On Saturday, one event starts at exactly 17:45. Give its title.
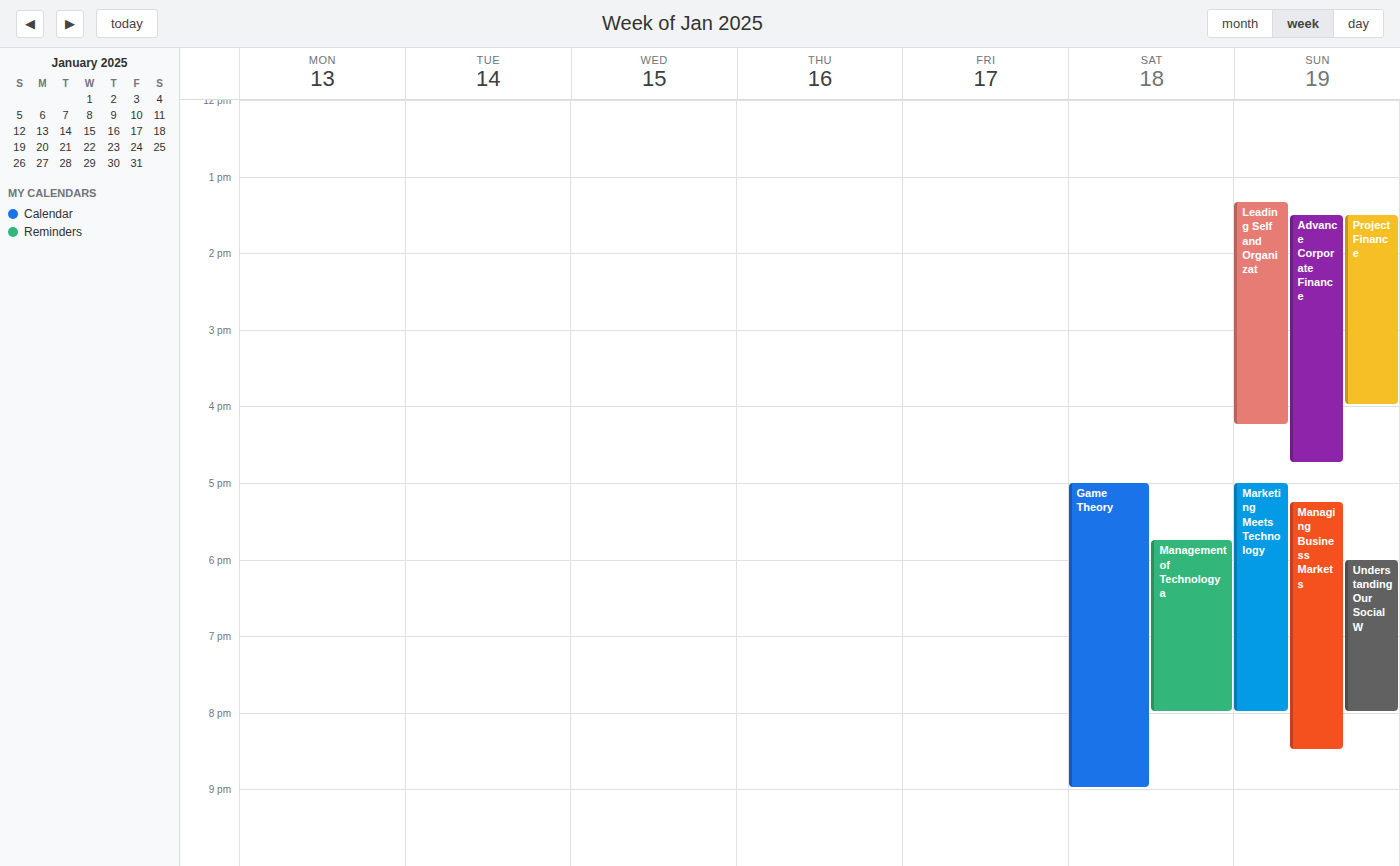
"Management of Technology a"